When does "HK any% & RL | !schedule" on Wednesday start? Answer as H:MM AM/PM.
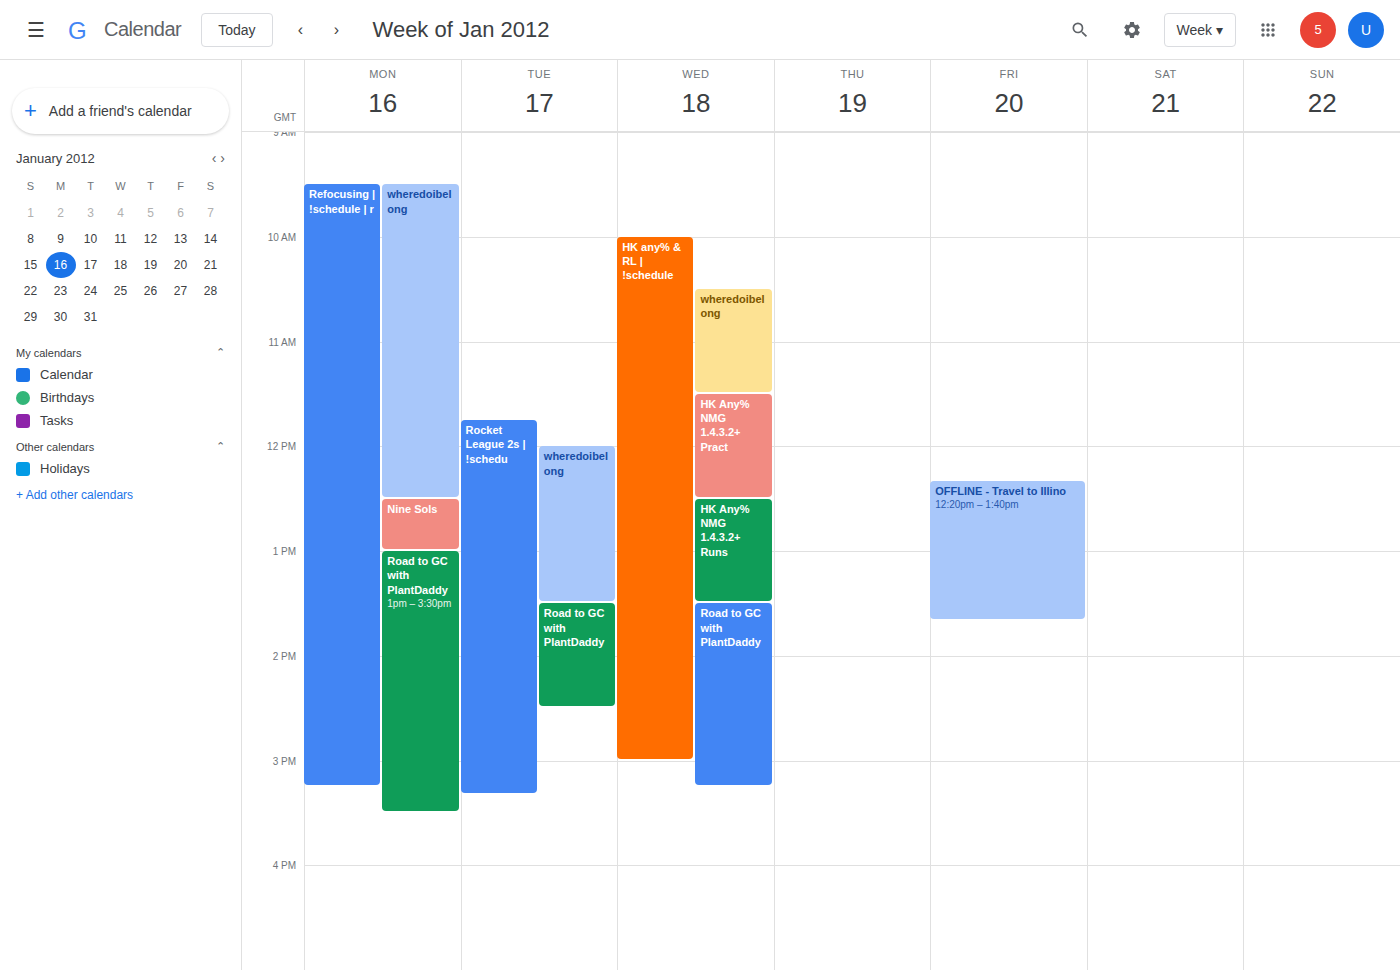
10:00 AM